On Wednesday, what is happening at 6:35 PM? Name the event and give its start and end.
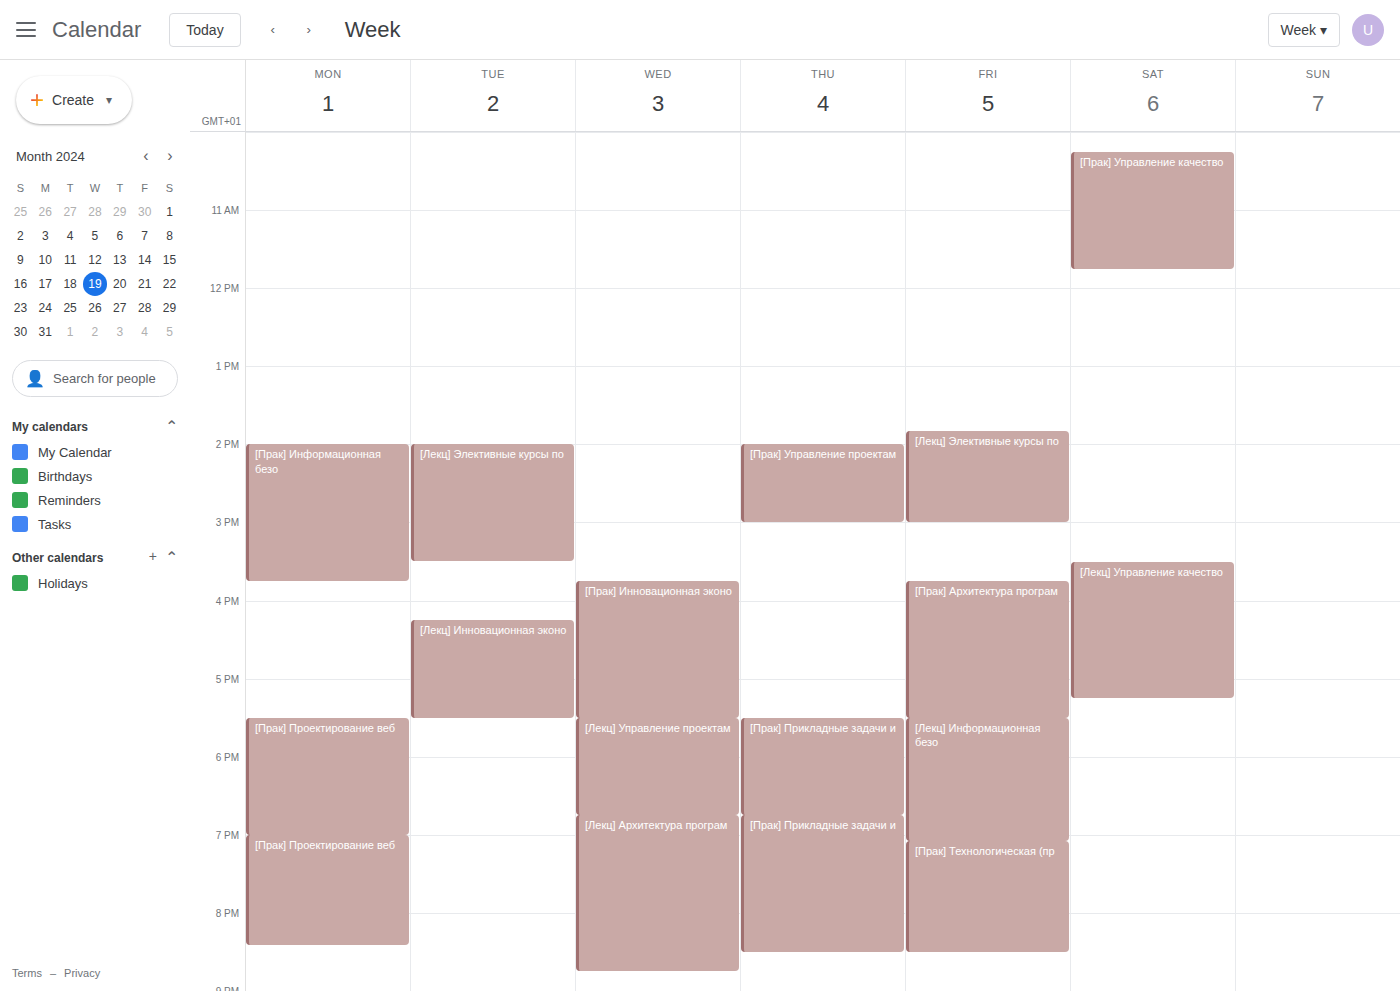
"[Лекц] Управление проектам", 5:30 PM to 6:45 PM